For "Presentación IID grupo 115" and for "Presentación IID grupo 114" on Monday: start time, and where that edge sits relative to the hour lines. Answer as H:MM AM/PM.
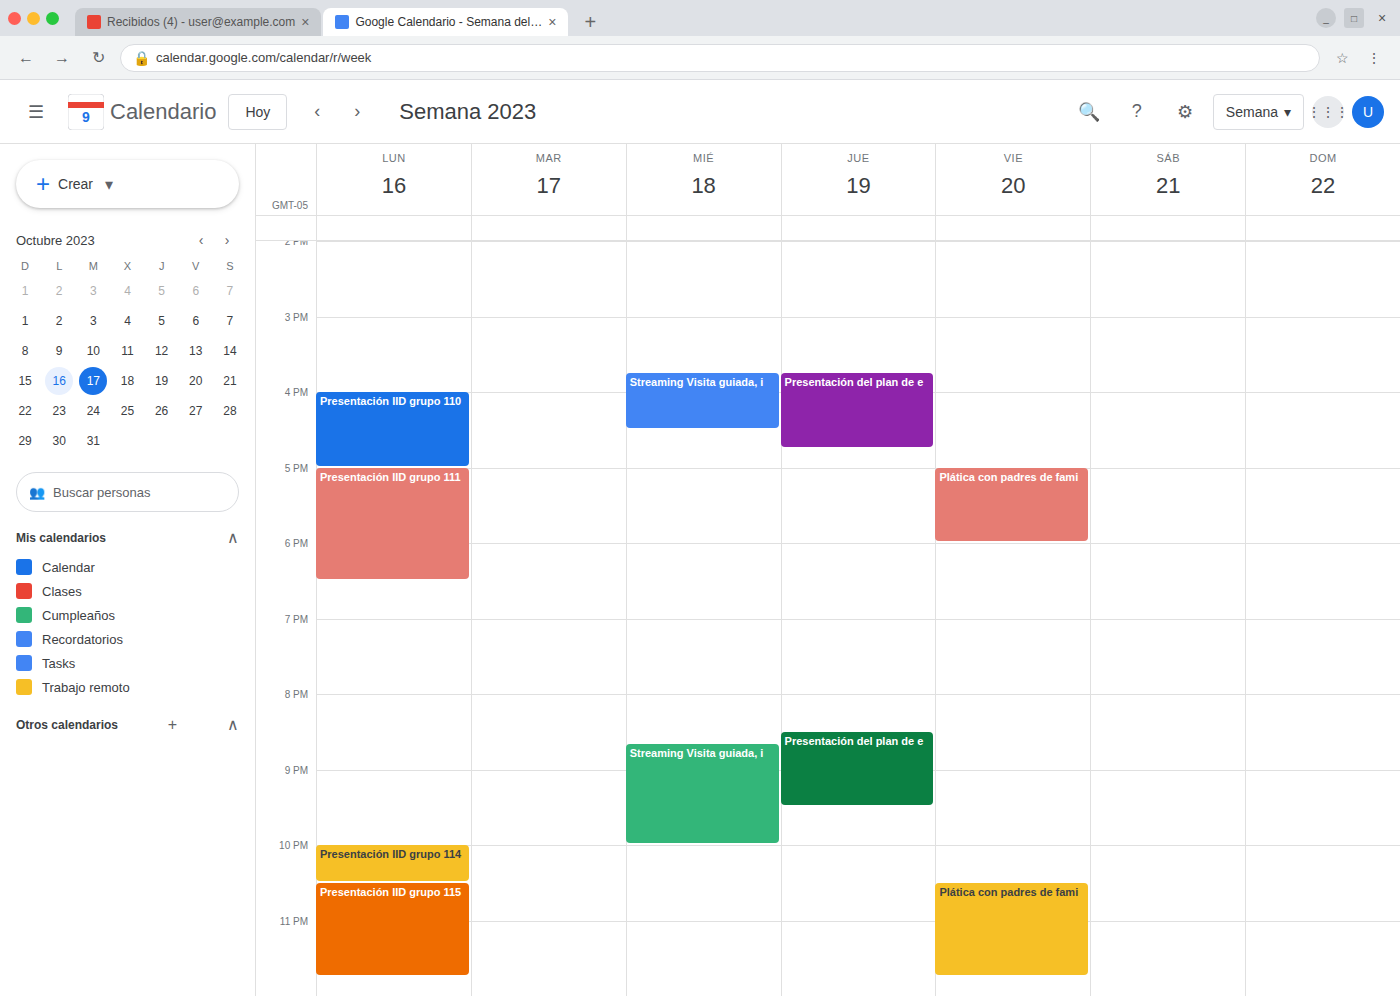
"Presentación IID grupo 115": 10:30 PM, halfway between the 10 PM and 11 PM lines. "Presentación IID grupo 114": 10:00 PM, exactly on the 10 PM line.